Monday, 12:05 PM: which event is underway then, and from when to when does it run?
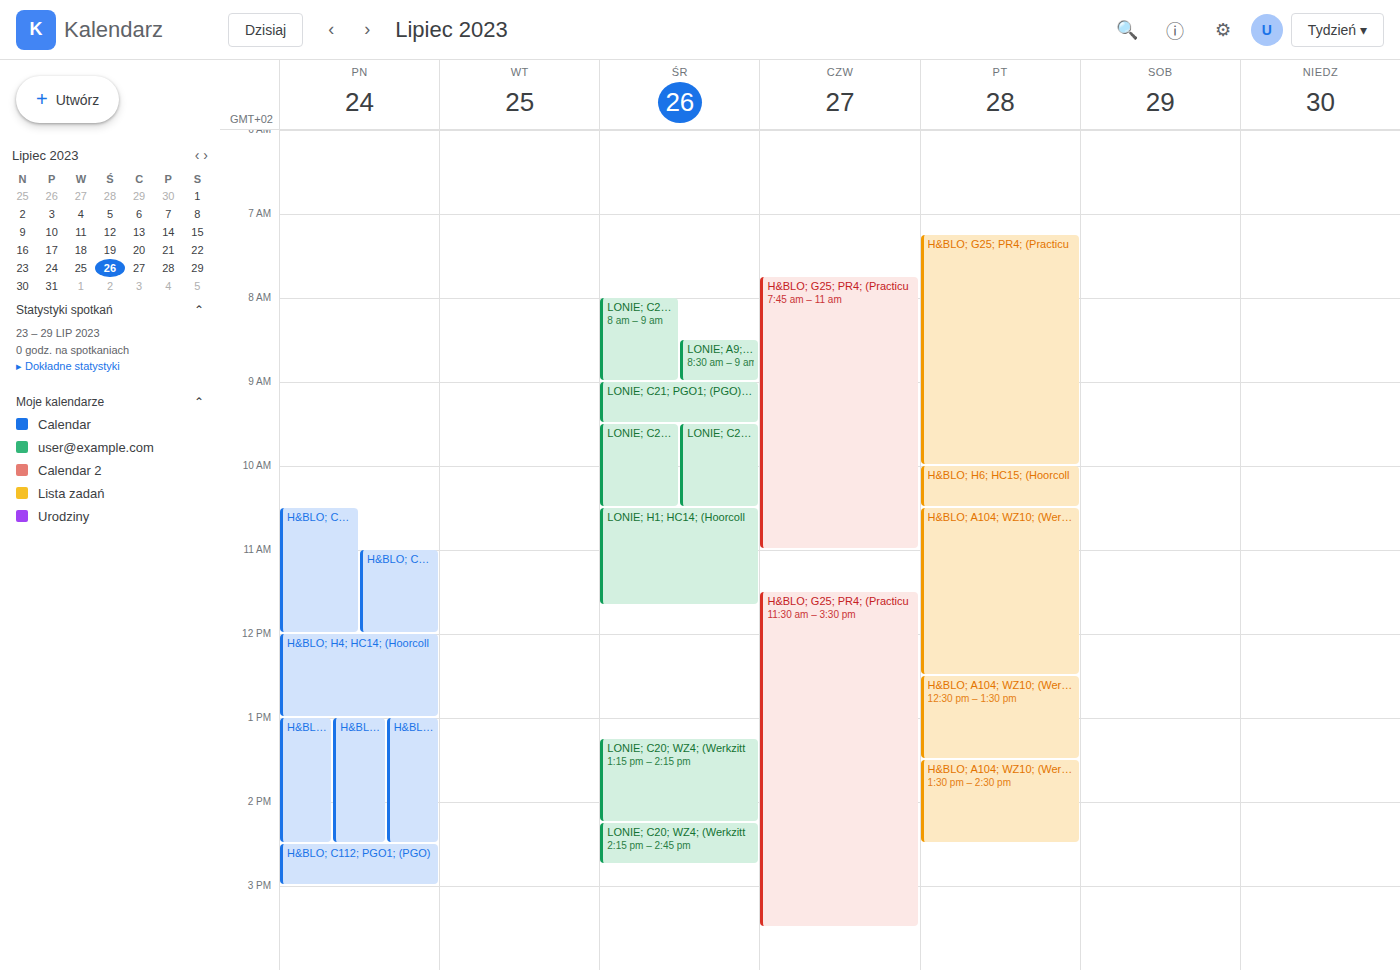
"H&BLO; H4; HC14; (Hoorcoll", 12:00 PM to 1:00 PM